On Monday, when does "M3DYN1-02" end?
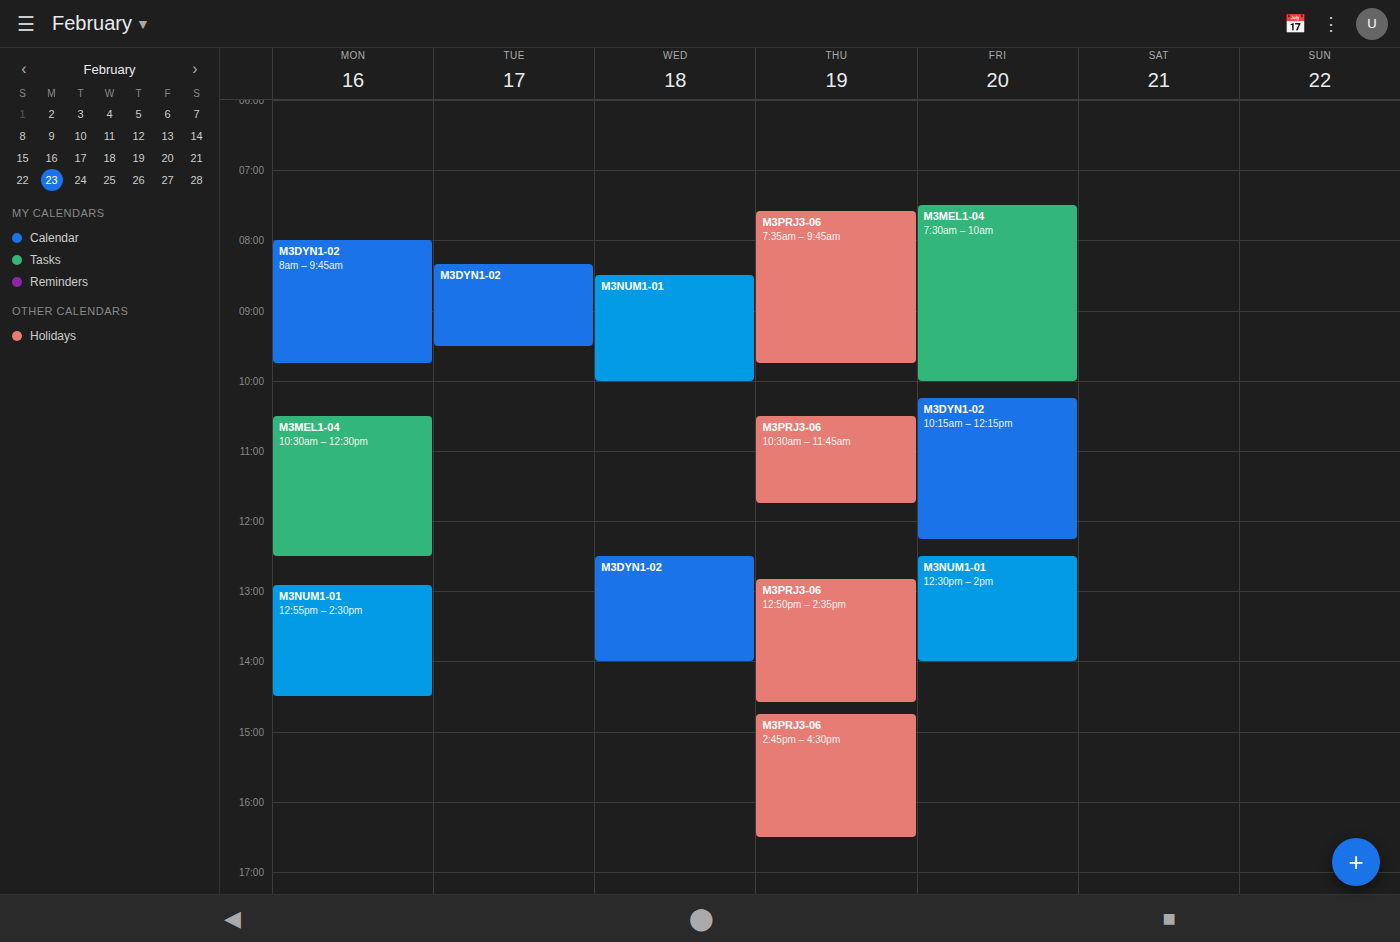
09:45